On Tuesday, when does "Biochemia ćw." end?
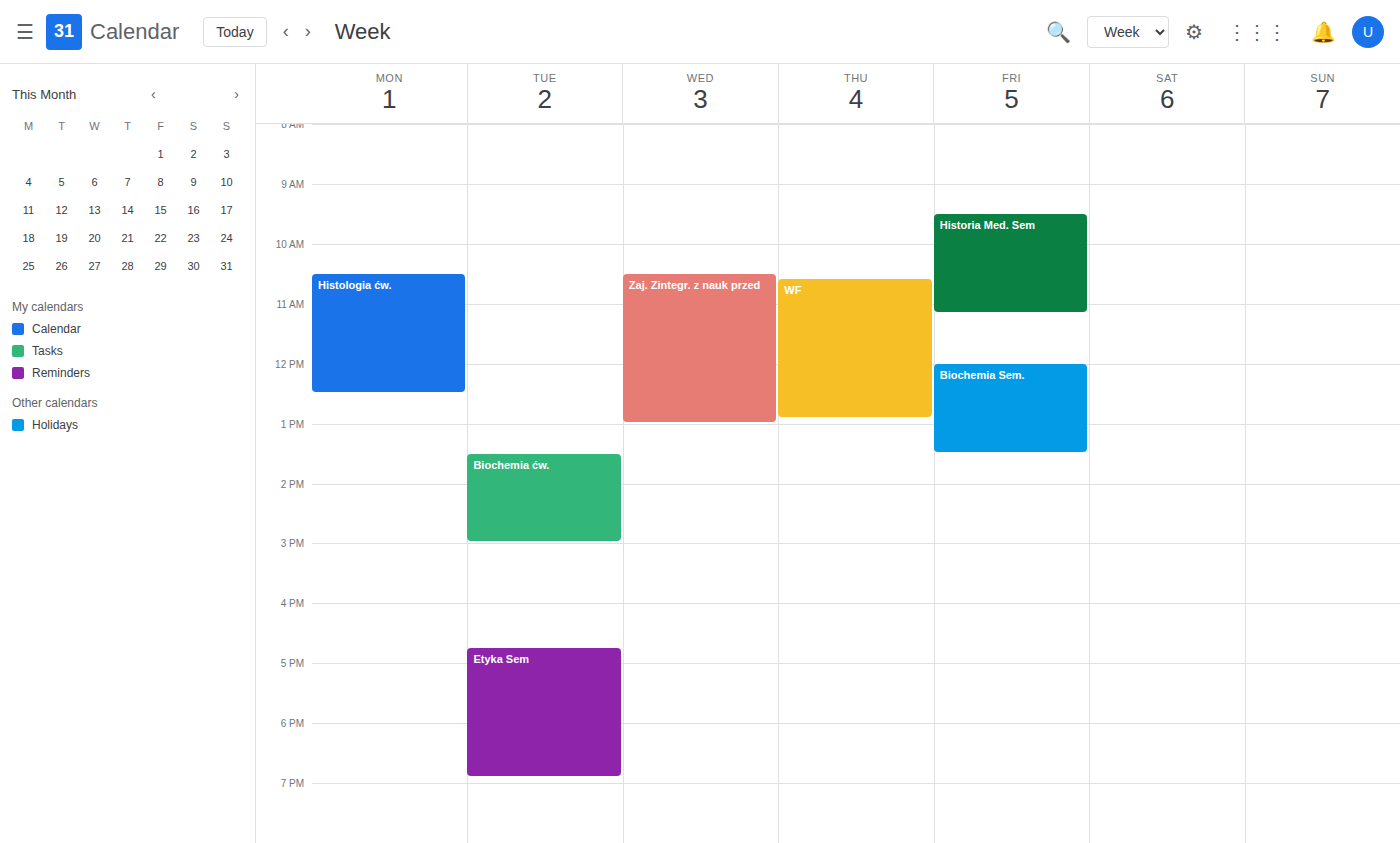
3:00 PM